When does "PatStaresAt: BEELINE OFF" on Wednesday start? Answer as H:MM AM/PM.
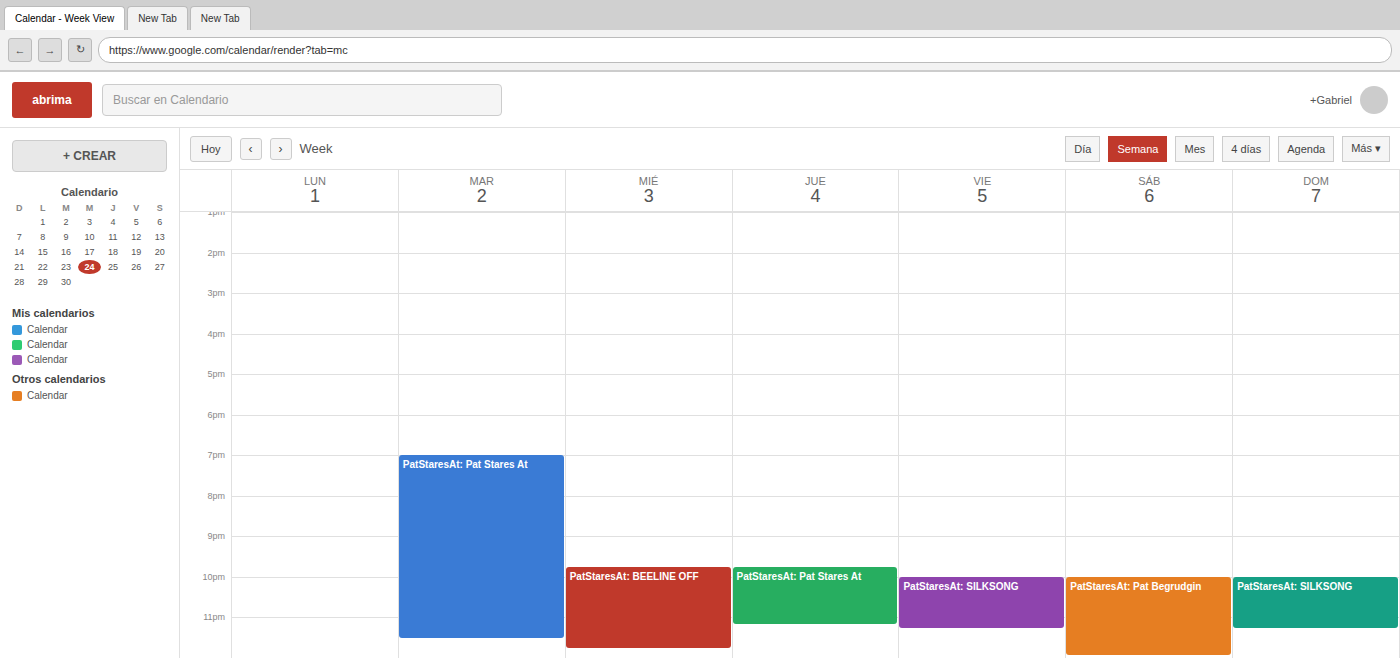
9:45 PM